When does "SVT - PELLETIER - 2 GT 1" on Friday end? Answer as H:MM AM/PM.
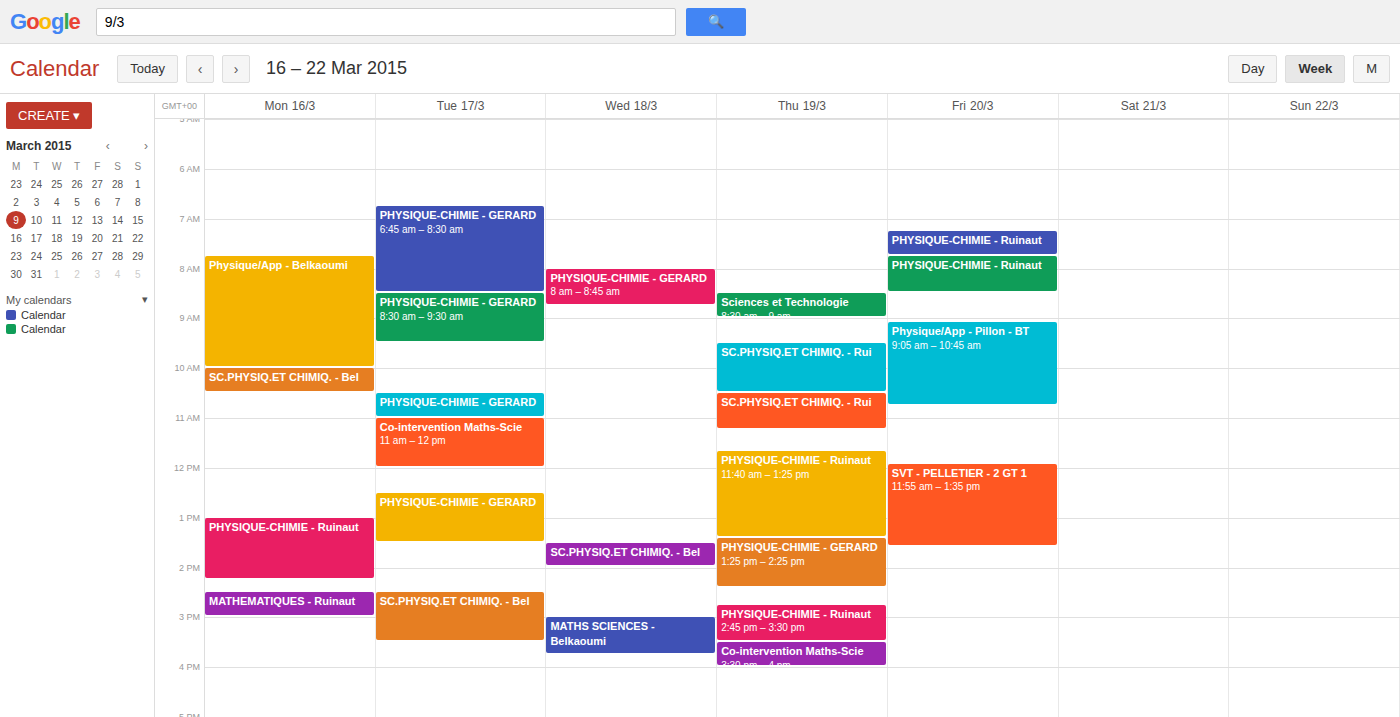
1:35 PM